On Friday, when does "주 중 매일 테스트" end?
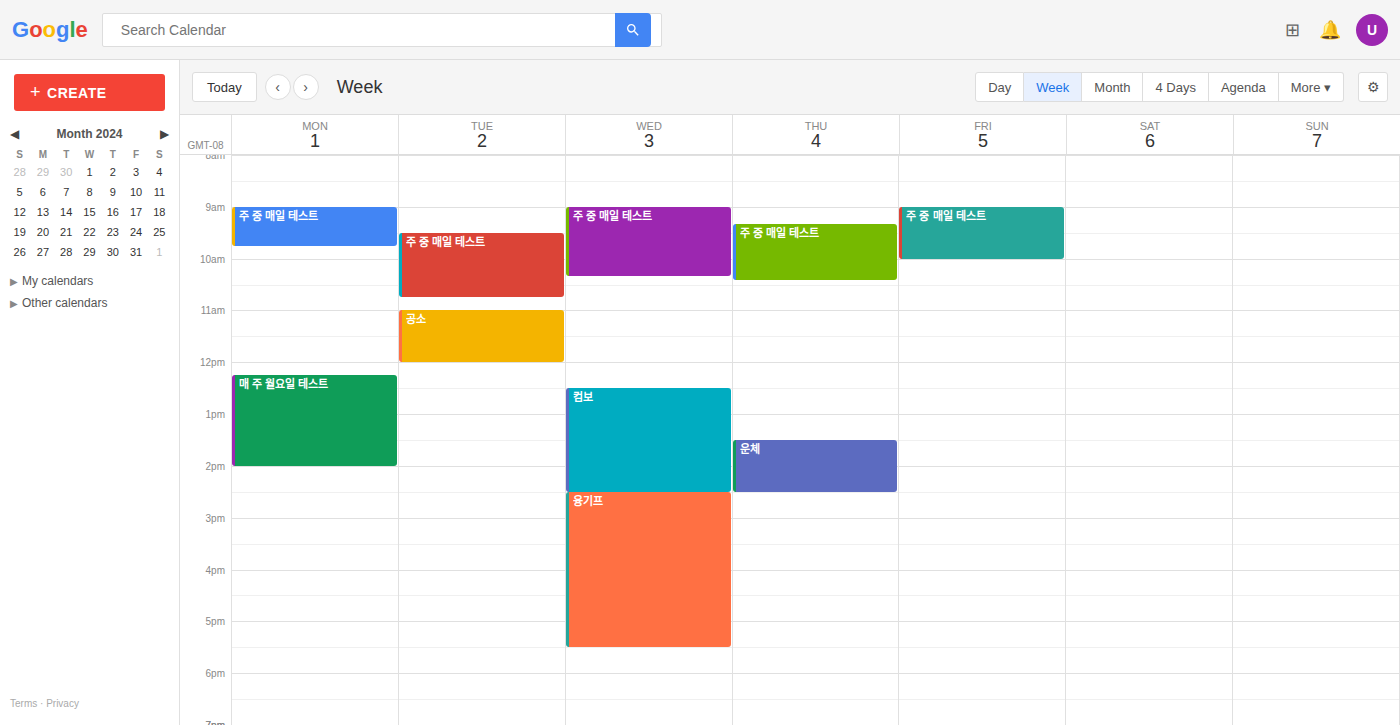
10:00 AM